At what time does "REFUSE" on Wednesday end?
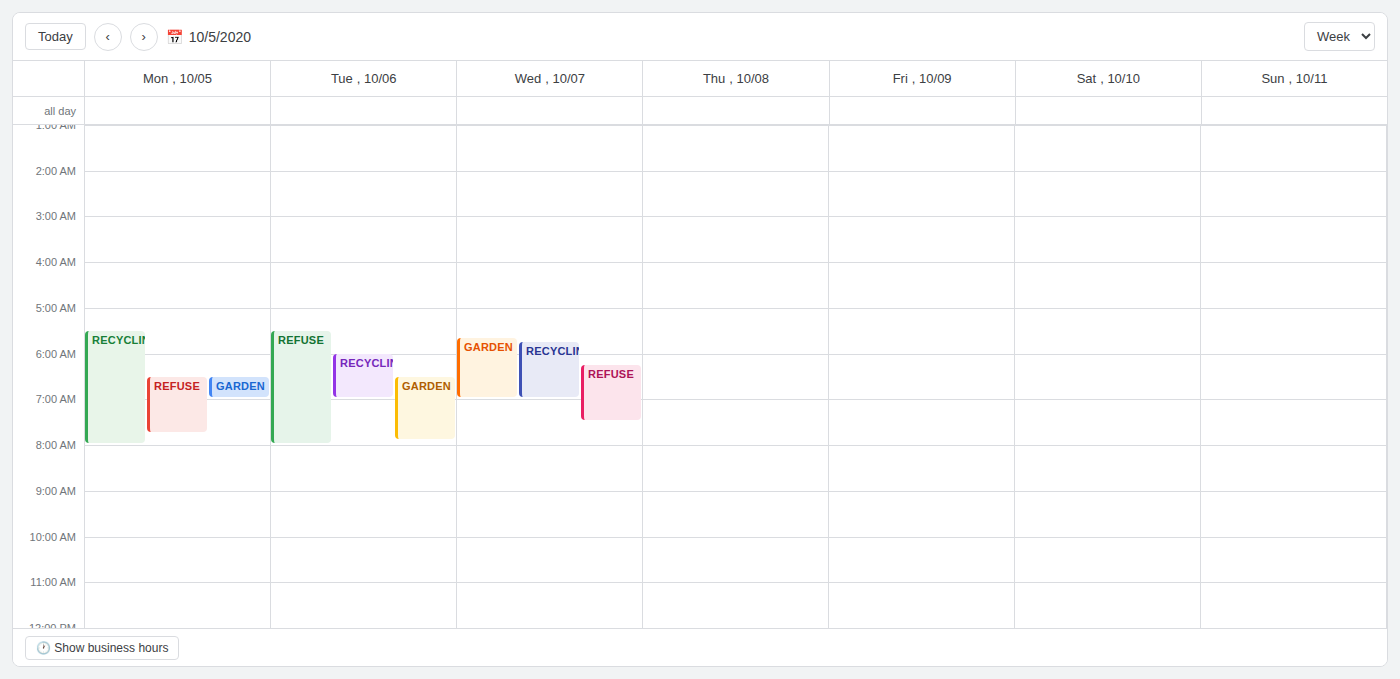
7:30 AM